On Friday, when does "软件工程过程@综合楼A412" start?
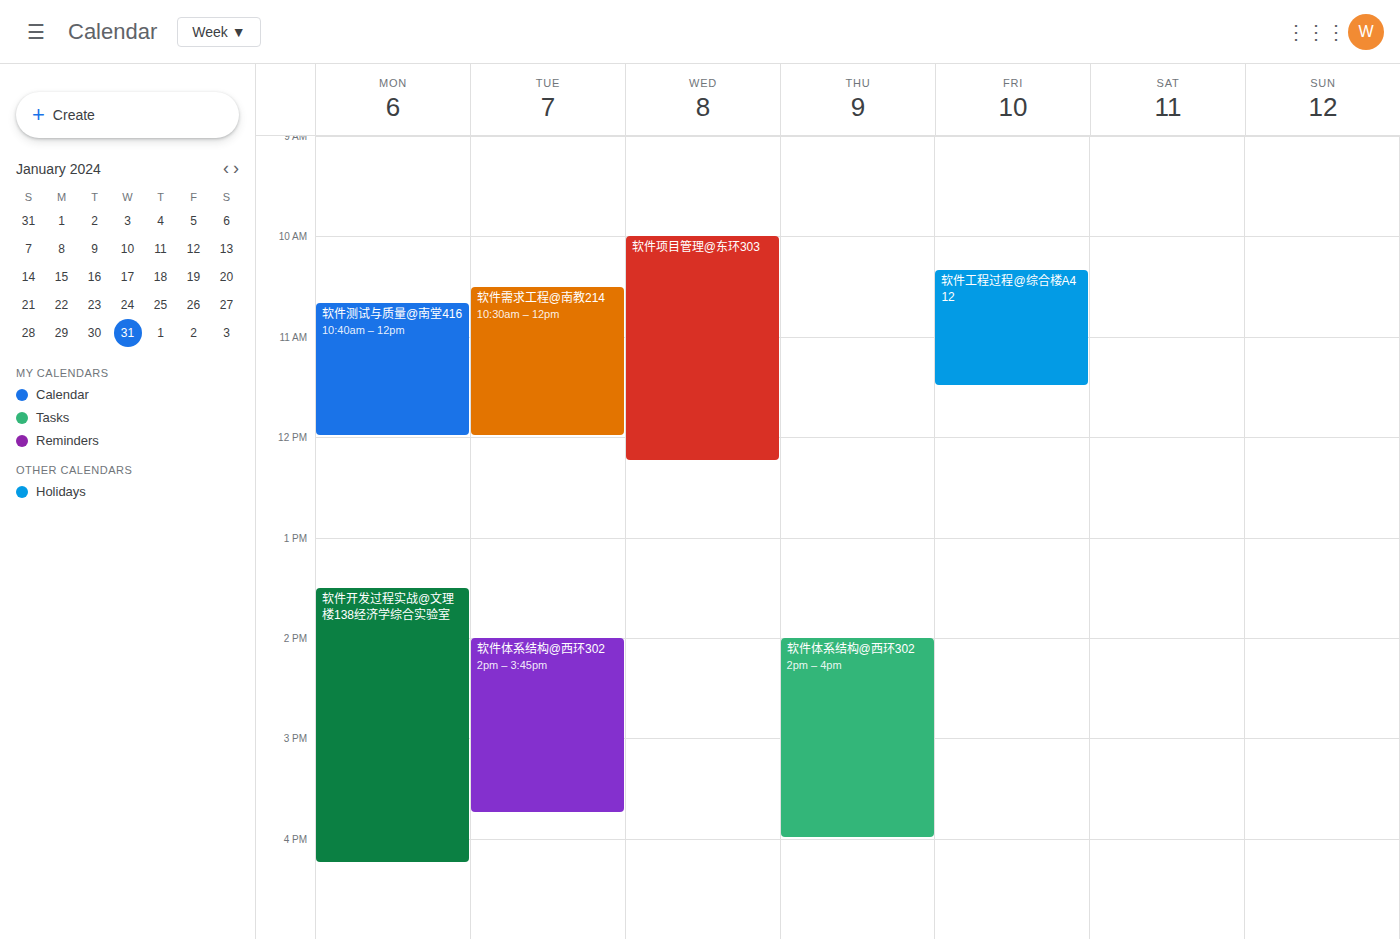
10:20 AM